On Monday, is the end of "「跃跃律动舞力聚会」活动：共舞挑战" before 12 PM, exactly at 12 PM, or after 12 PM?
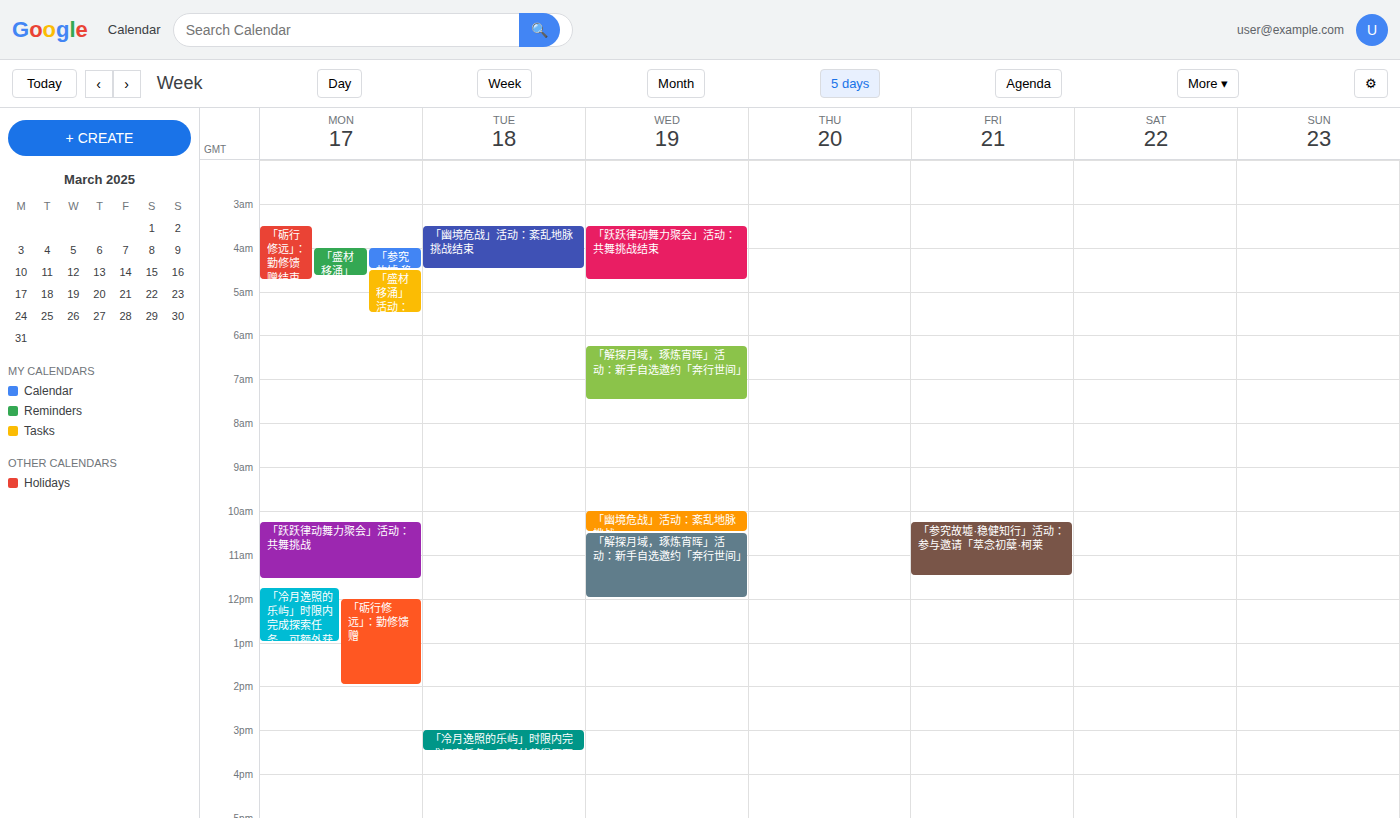
11:35 AM -- before 12 PM, 25 minutes above the 12 PM line.